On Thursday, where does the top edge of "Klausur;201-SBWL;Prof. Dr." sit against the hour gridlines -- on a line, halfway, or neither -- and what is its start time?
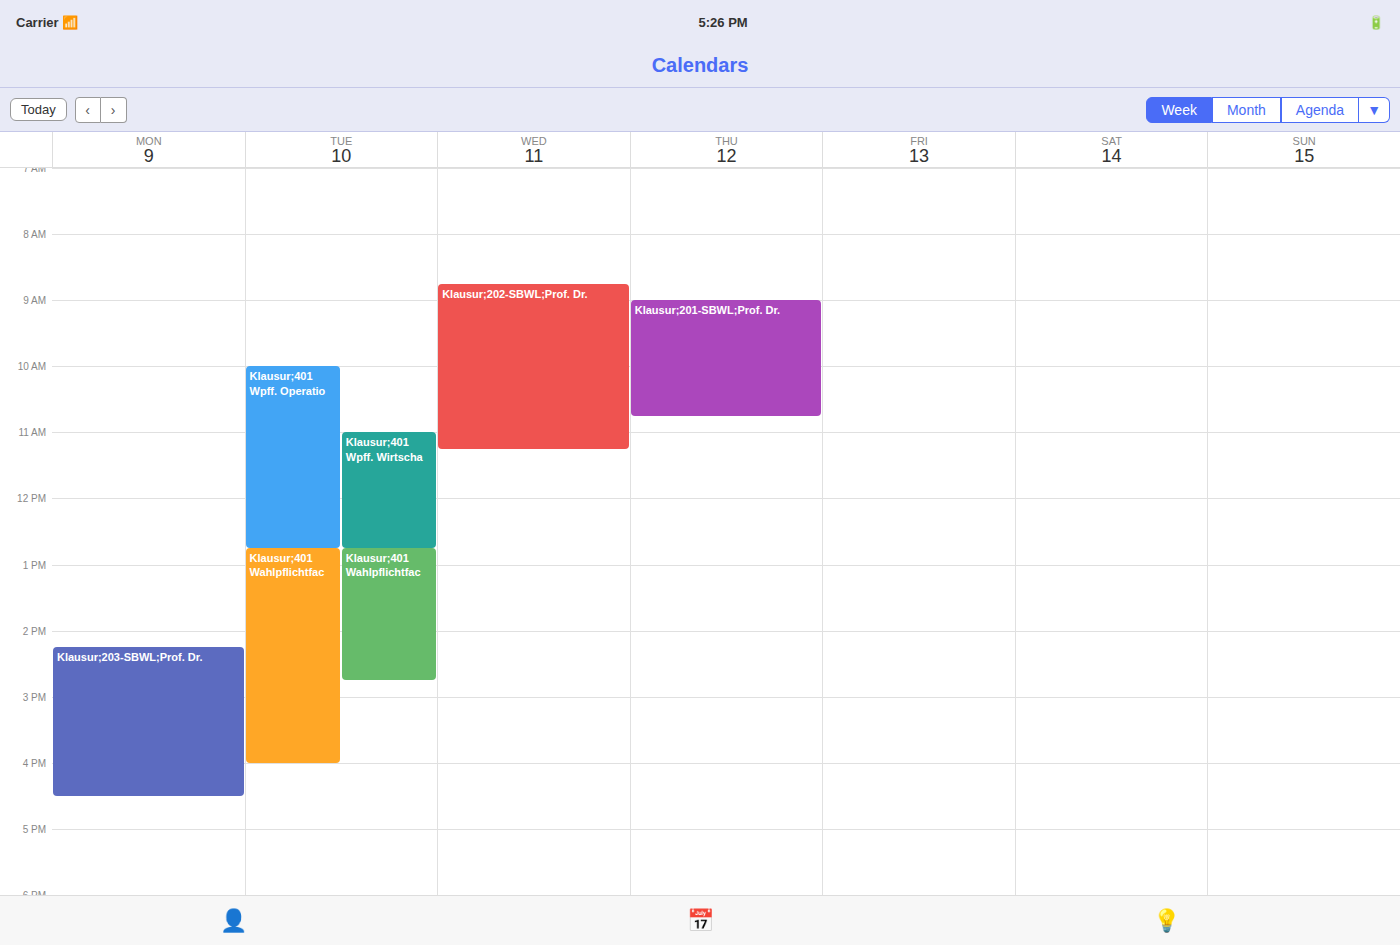
9:00 AM -- exactly on the 9 AM line.